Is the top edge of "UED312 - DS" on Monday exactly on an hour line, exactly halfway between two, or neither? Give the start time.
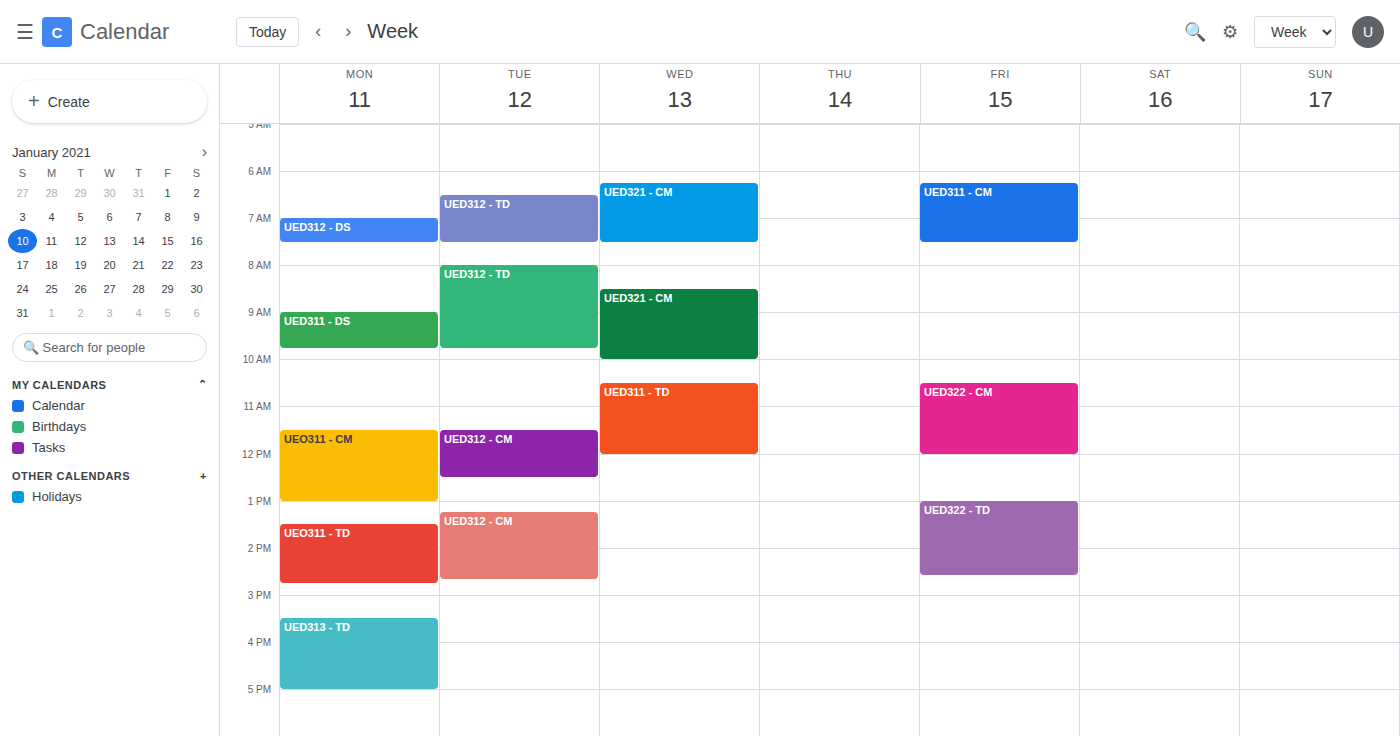
7:00 AM -- exactly on the 7 AM line.